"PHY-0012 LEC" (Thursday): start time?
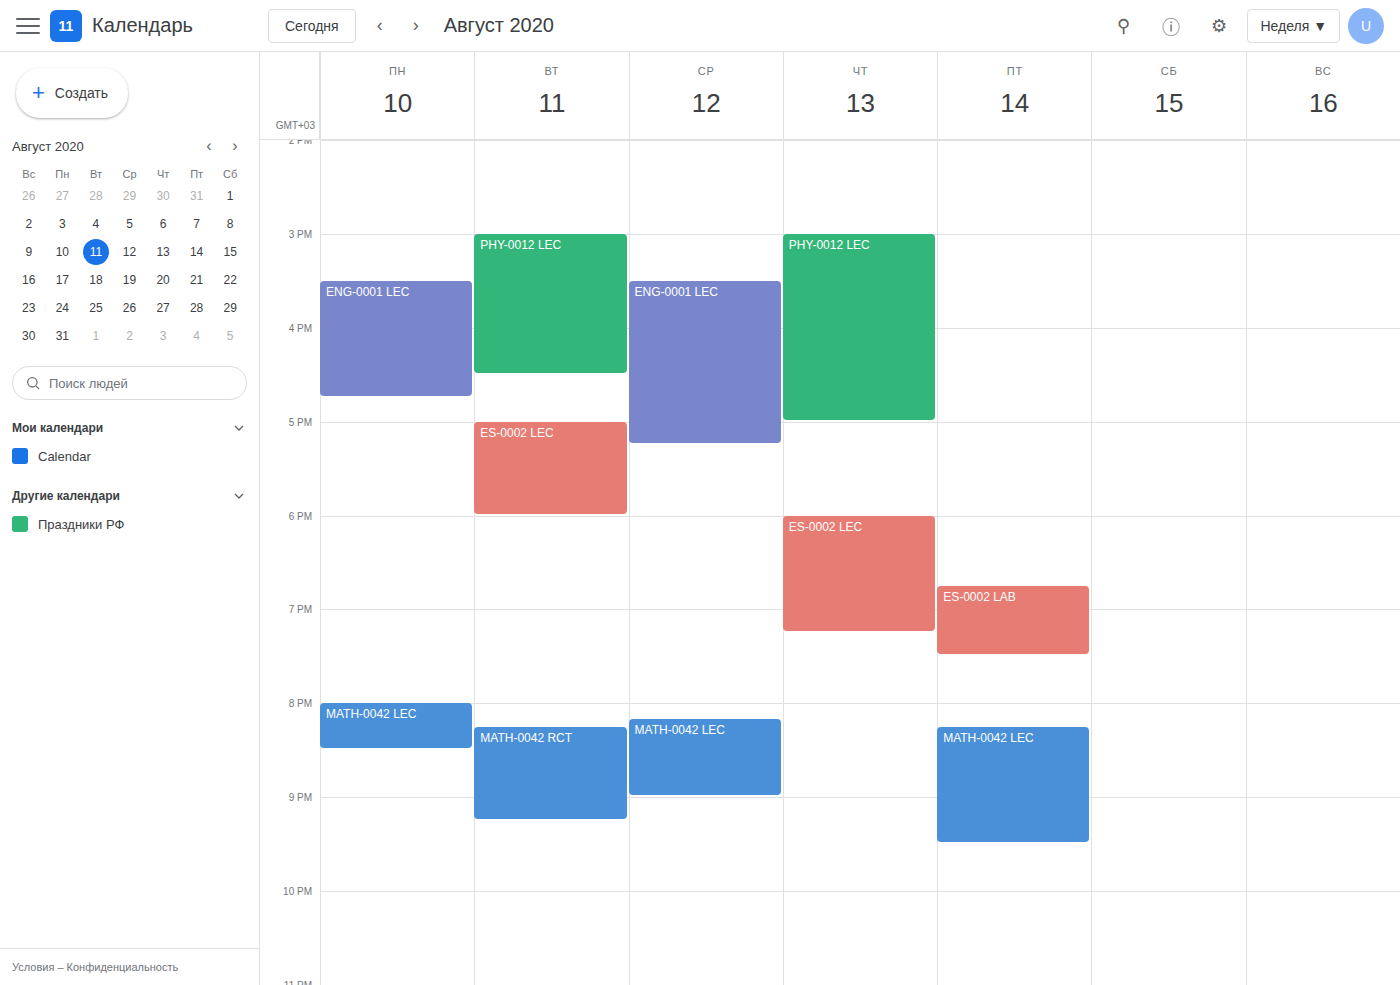
3:00 PM